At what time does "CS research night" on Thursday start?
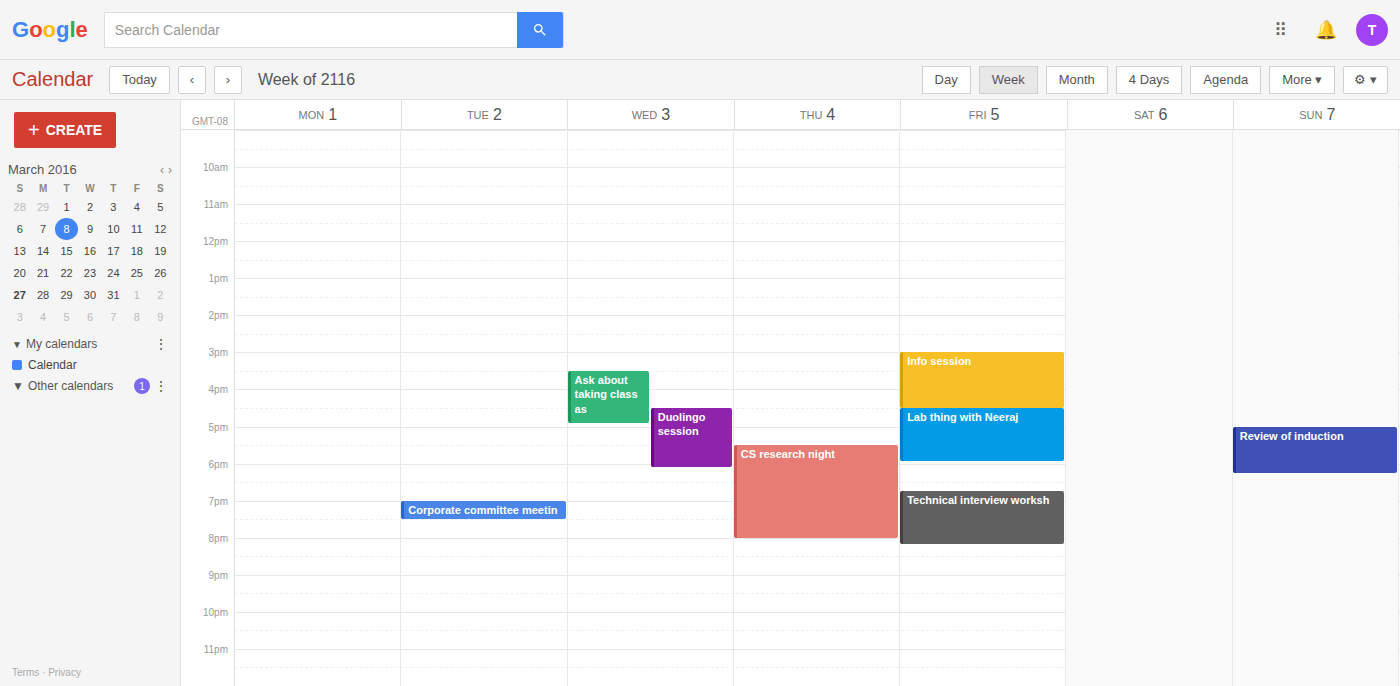
5:30 PM